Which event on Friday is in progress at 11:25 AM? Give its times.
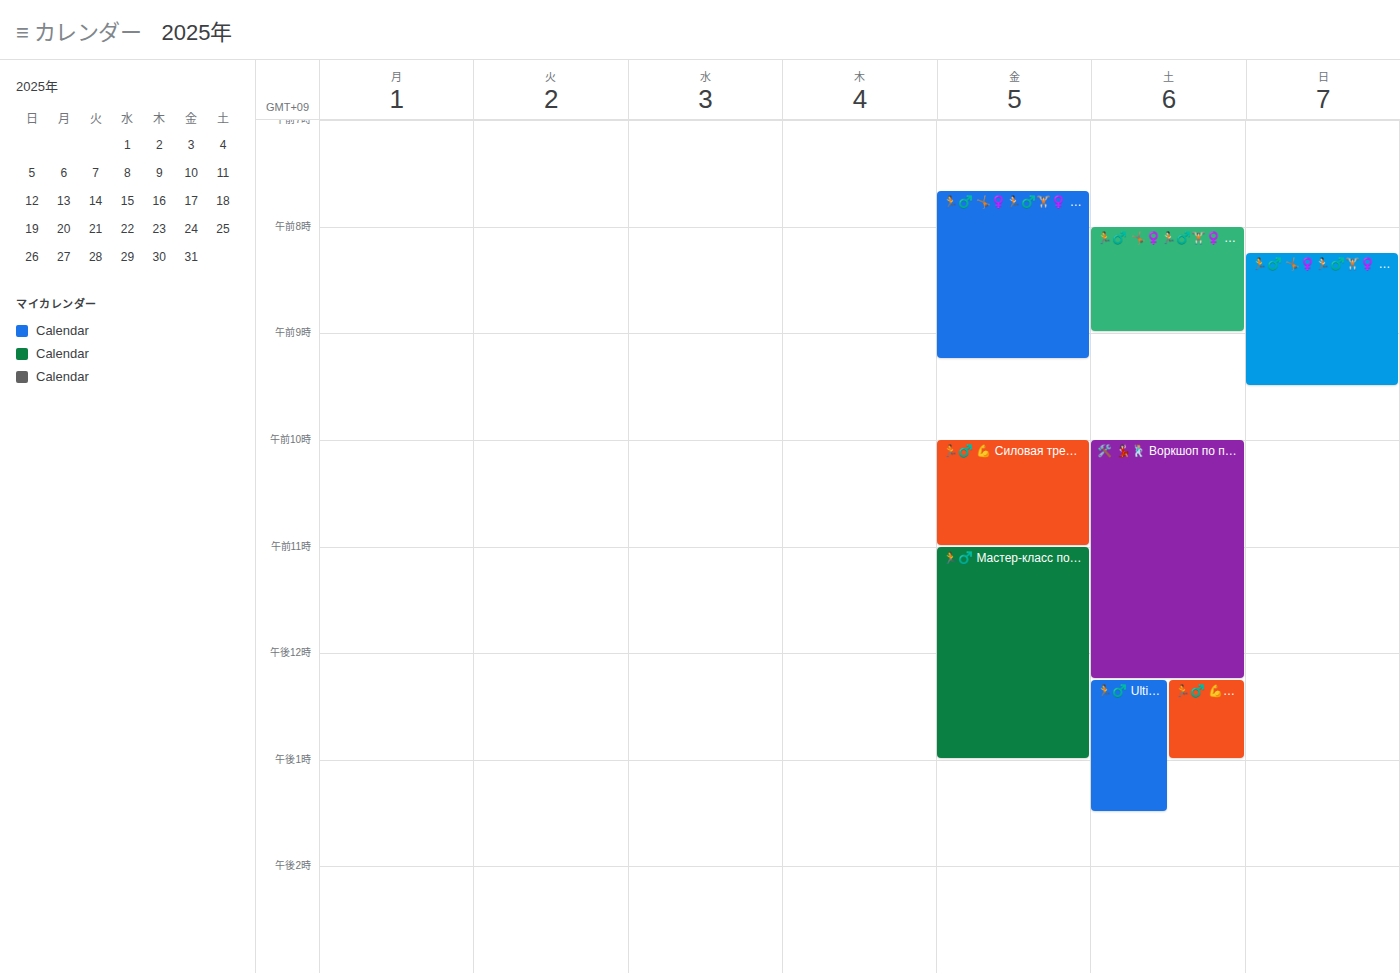
"🏃♂️ Мастер-класс по оказан", 11:00 AM to 1:00 PM